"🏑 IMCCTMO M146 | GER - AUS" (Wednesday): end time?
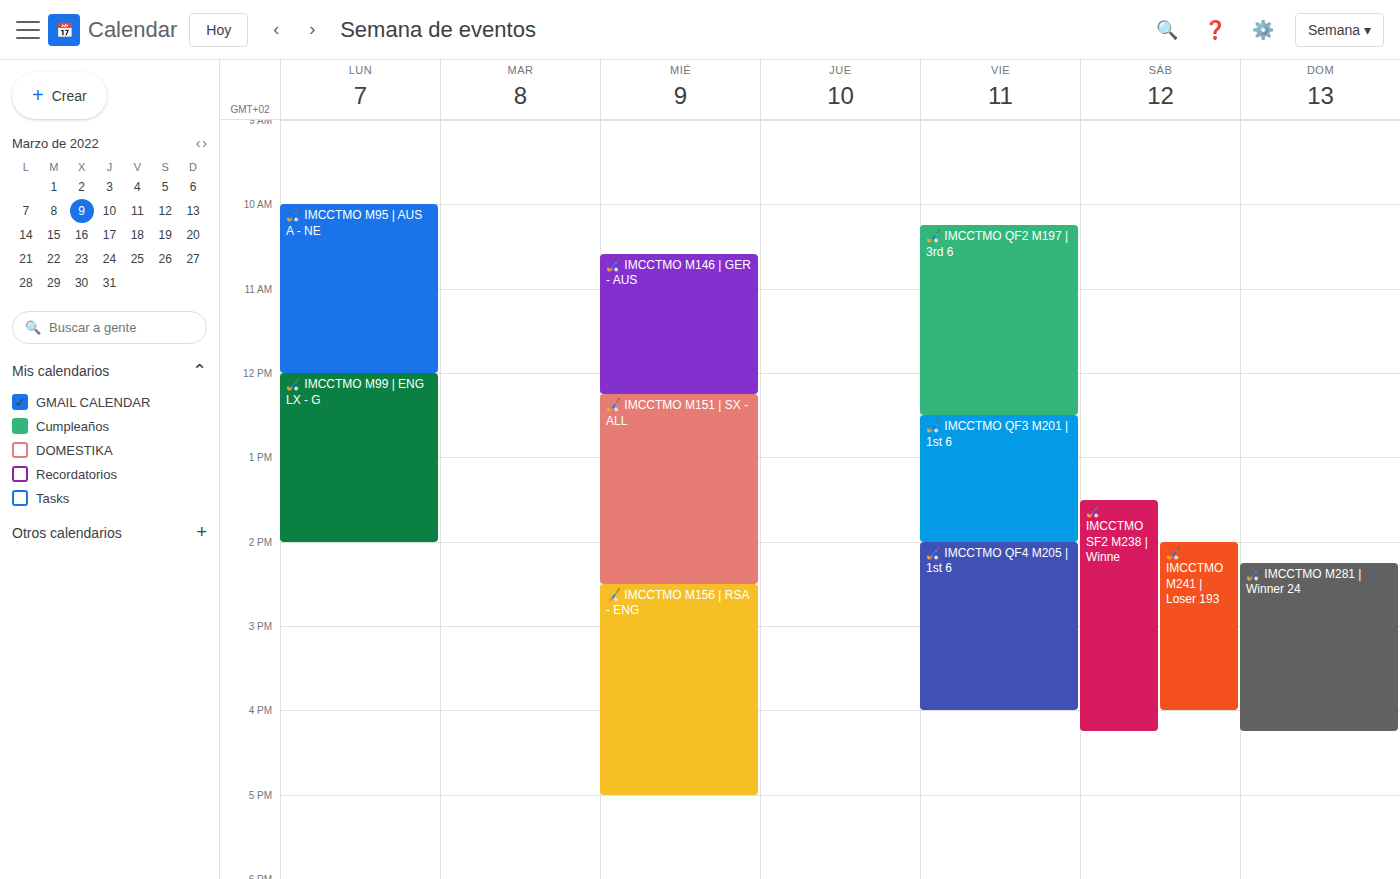
12:15 PM